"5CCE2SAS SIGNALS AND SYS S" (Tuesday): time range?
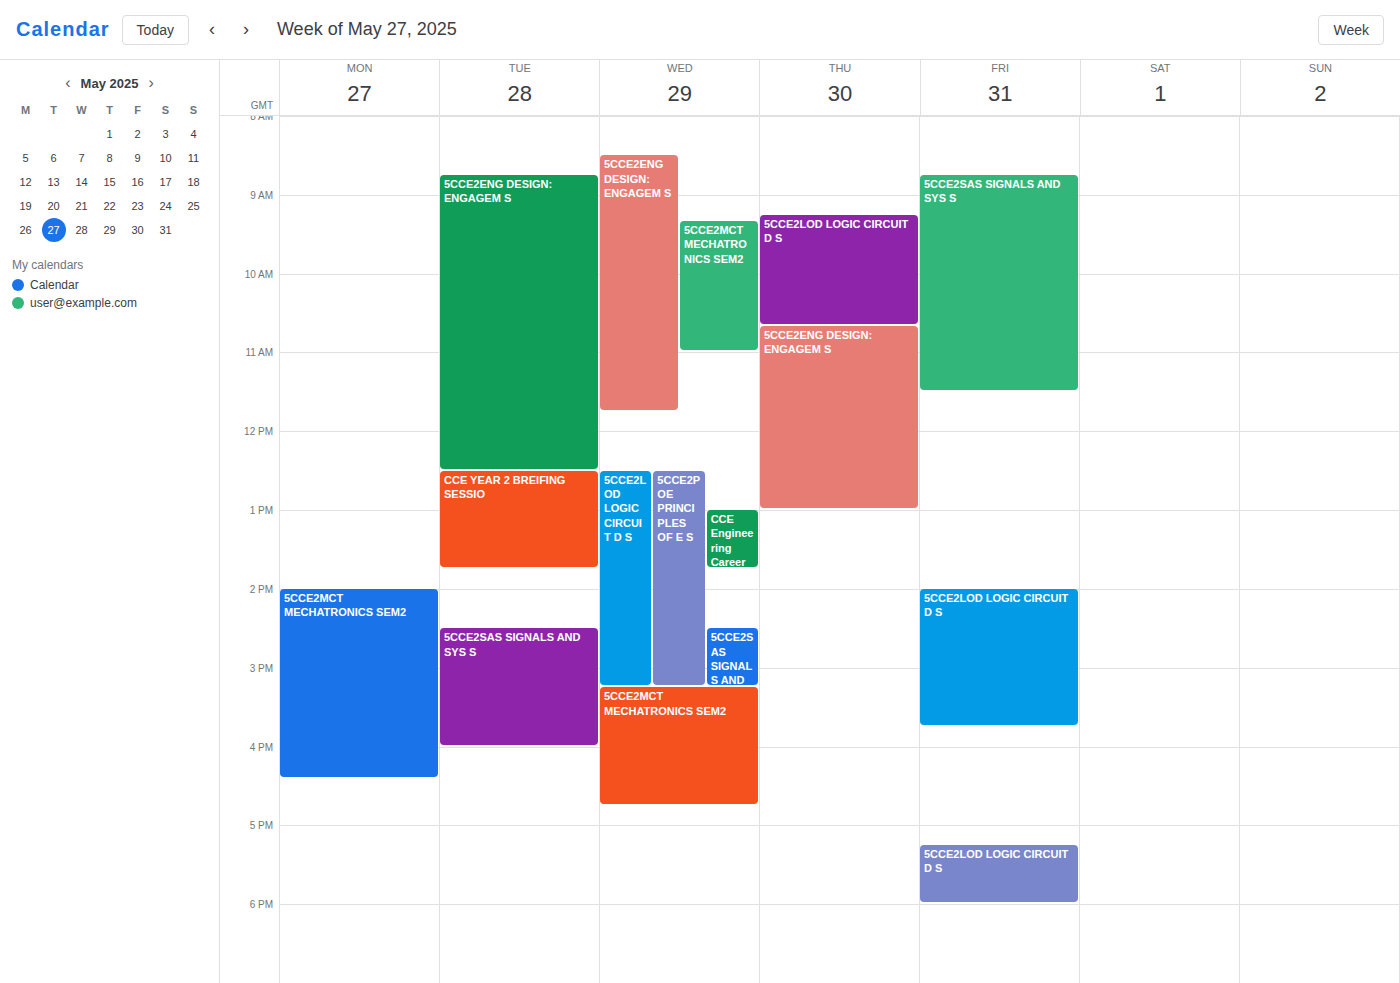
2:30 PM to 4:00 PM